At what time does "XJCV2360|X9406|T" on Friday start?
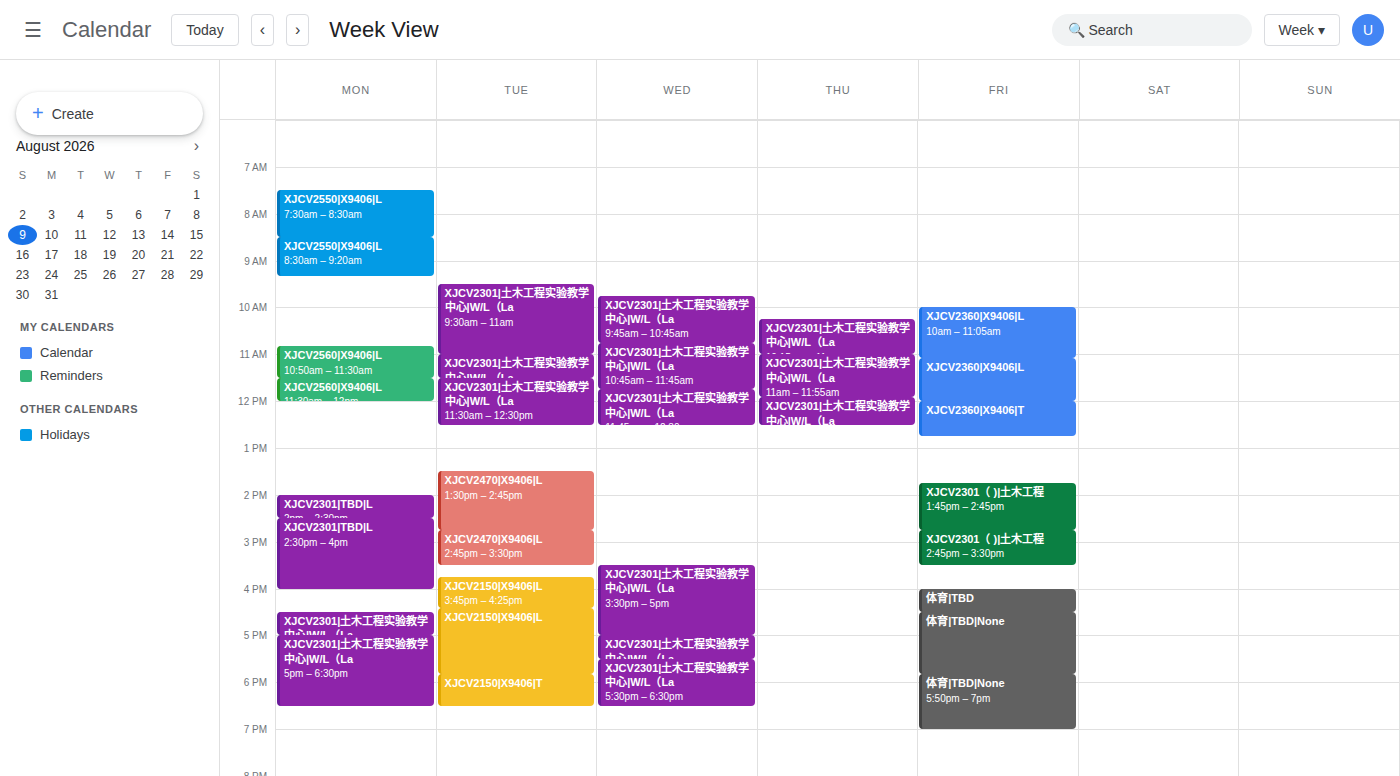
12:00 PM